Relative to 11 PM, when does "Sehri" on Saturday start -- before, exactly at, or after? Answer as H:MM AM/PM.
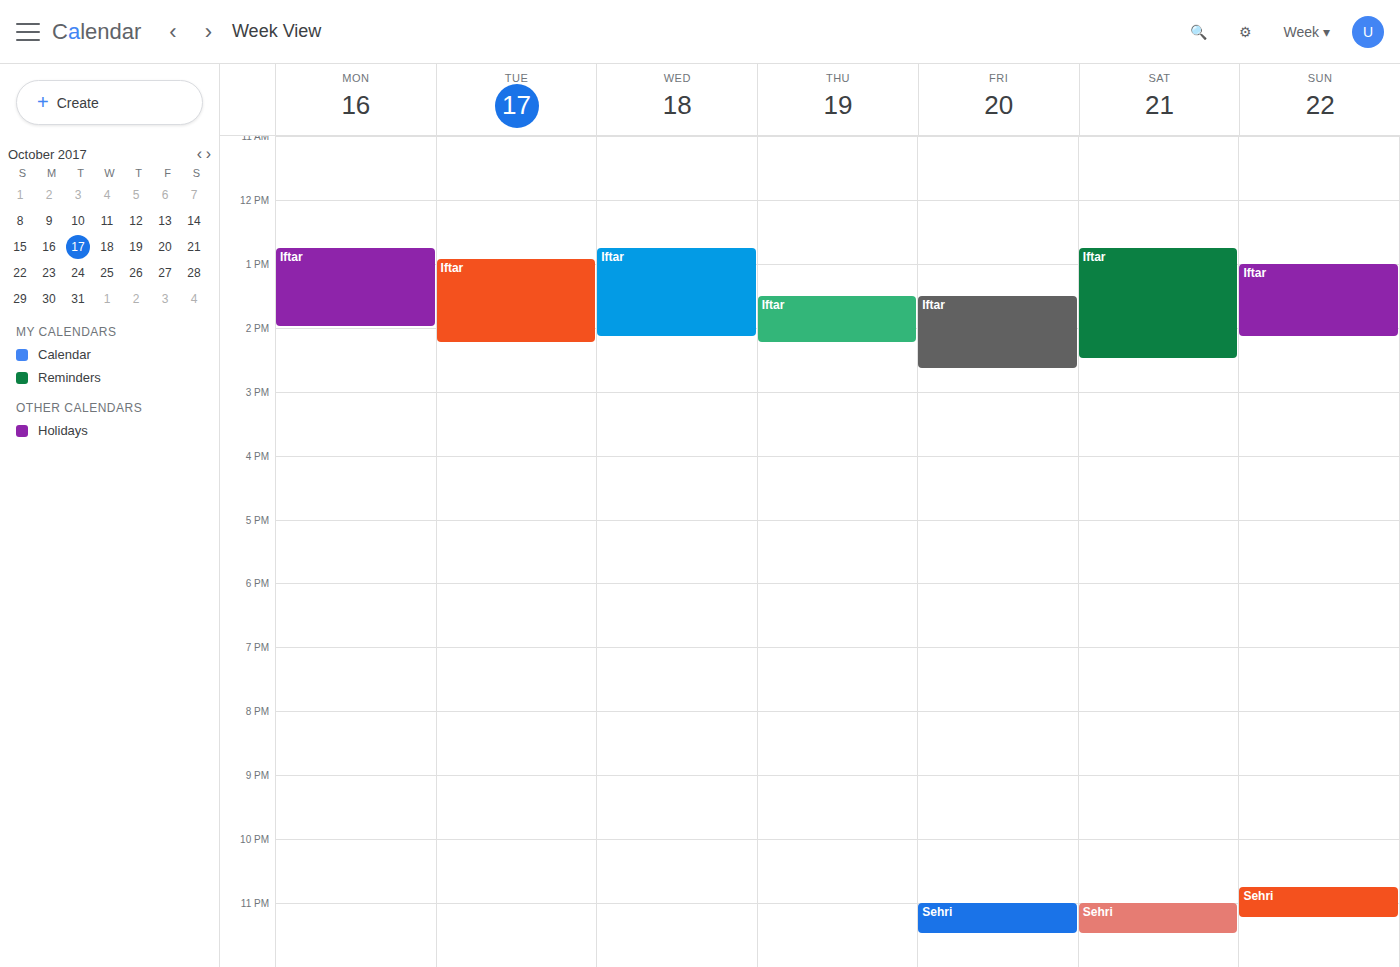
11:00 PM -- exactly at 11 PM, on the 11 PM line.